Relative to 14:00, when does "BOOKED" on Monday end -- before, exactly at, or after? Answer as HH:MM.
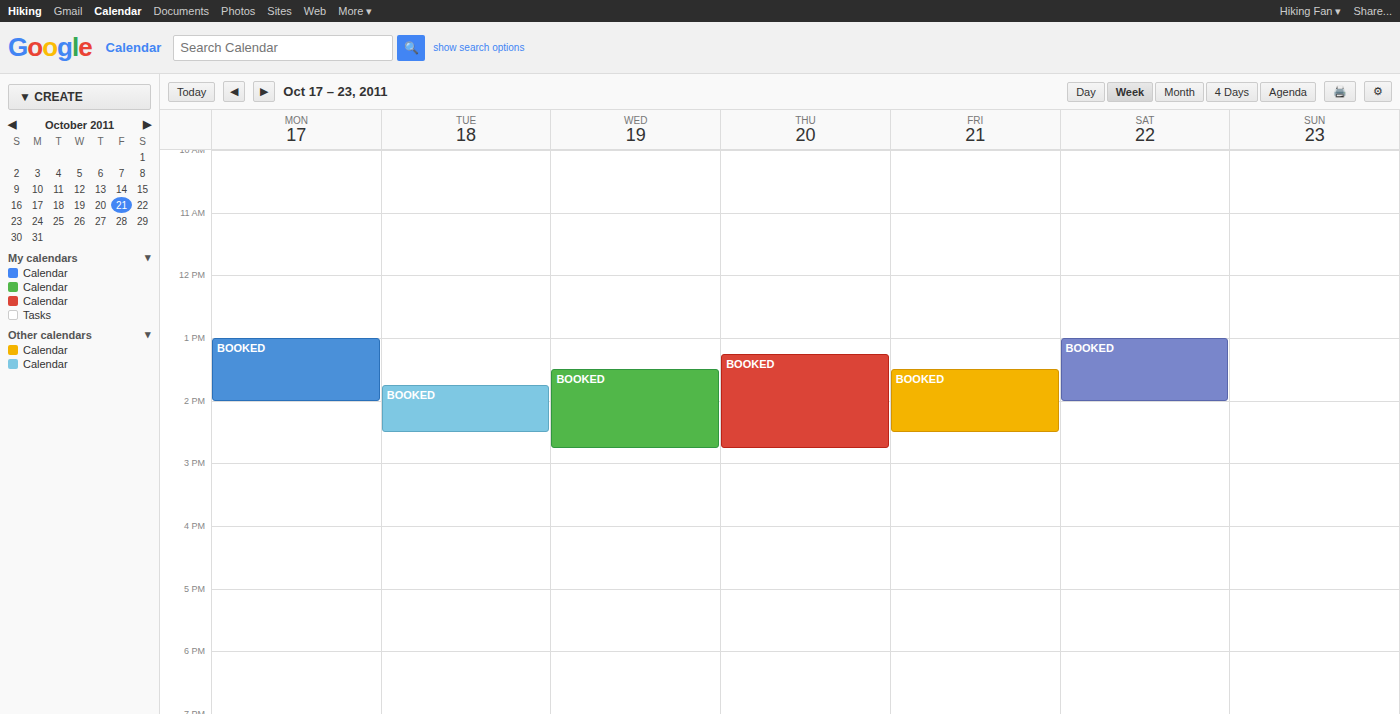
14:00 -- exactly at 14:00, on the 14:00 line.